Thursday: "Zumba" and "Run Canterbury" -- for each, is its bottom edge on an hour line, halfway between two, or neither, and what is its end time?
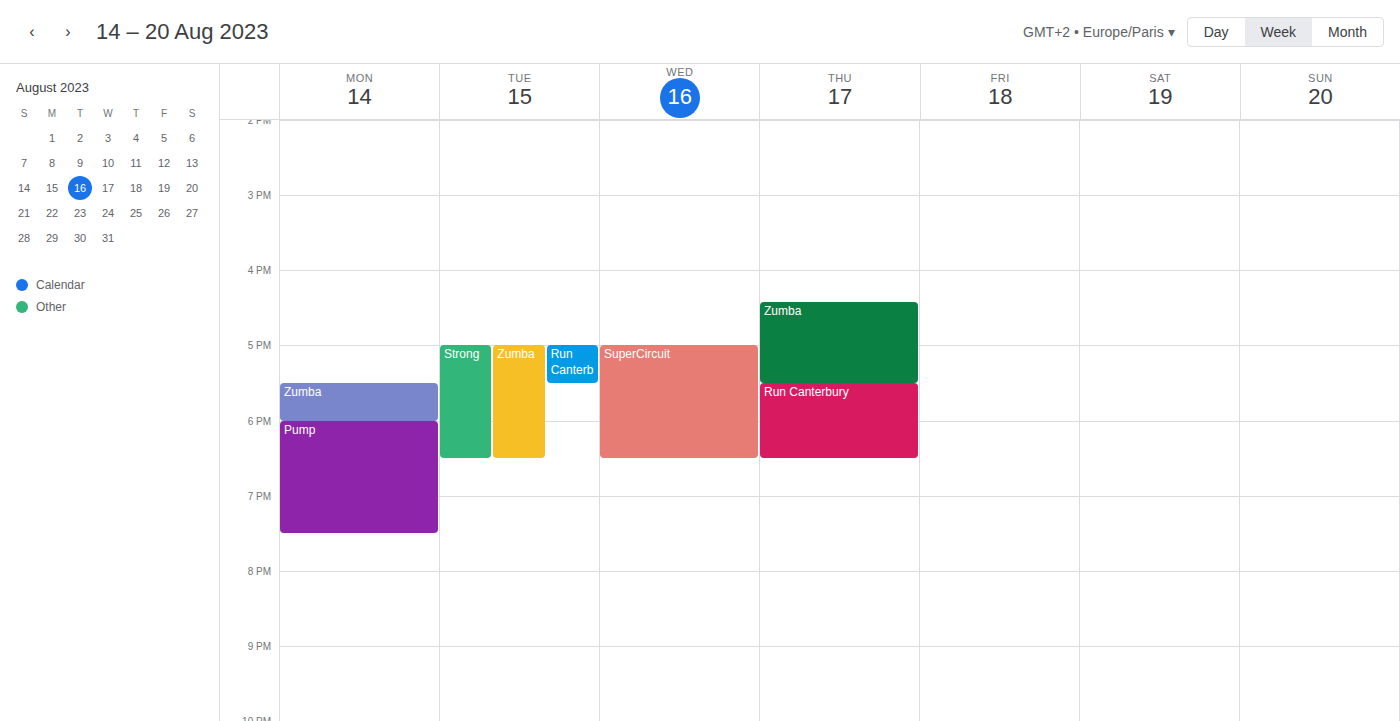
"Zumba": 5:30 PM, halfway between the 5 PM and 6 PM lines. "Run Canterbury": 6:30 PM, halfway between the 6 PM and 7 PM lines.